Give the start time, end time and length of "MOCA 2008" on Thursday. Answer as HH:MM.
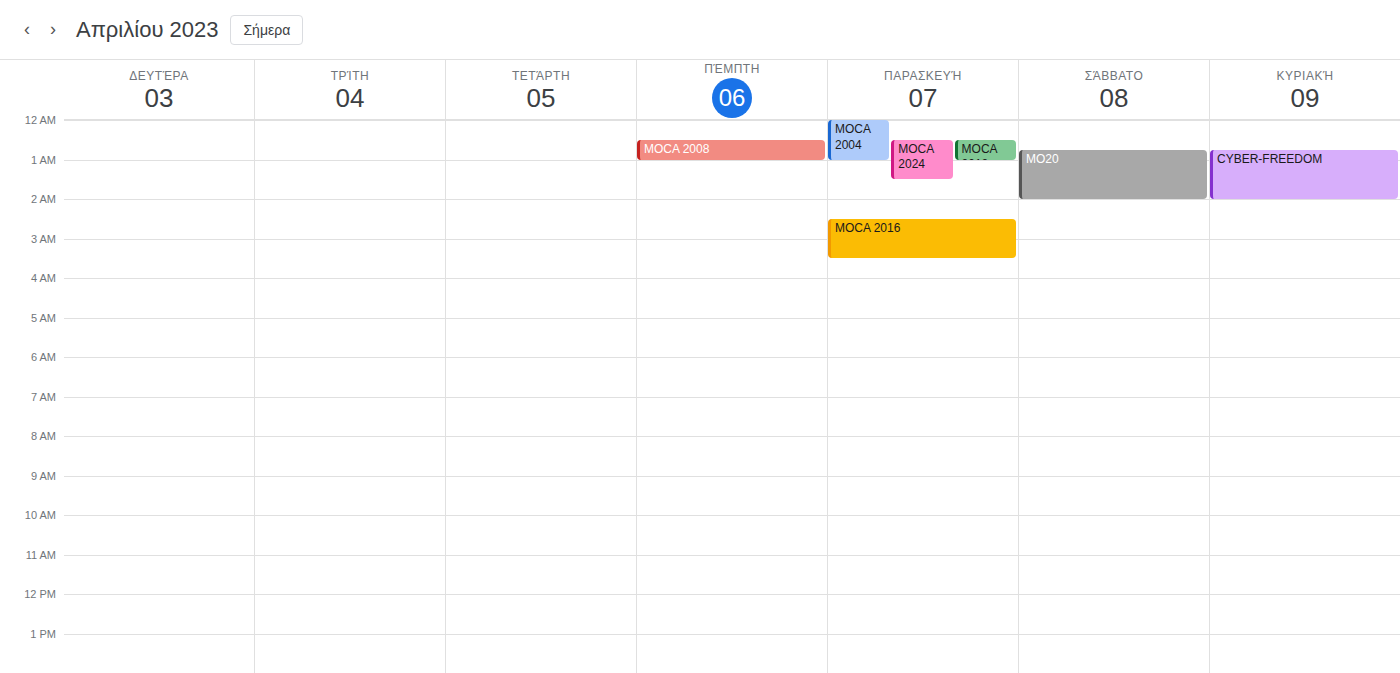
00:30 to 01:00, 30 minutes